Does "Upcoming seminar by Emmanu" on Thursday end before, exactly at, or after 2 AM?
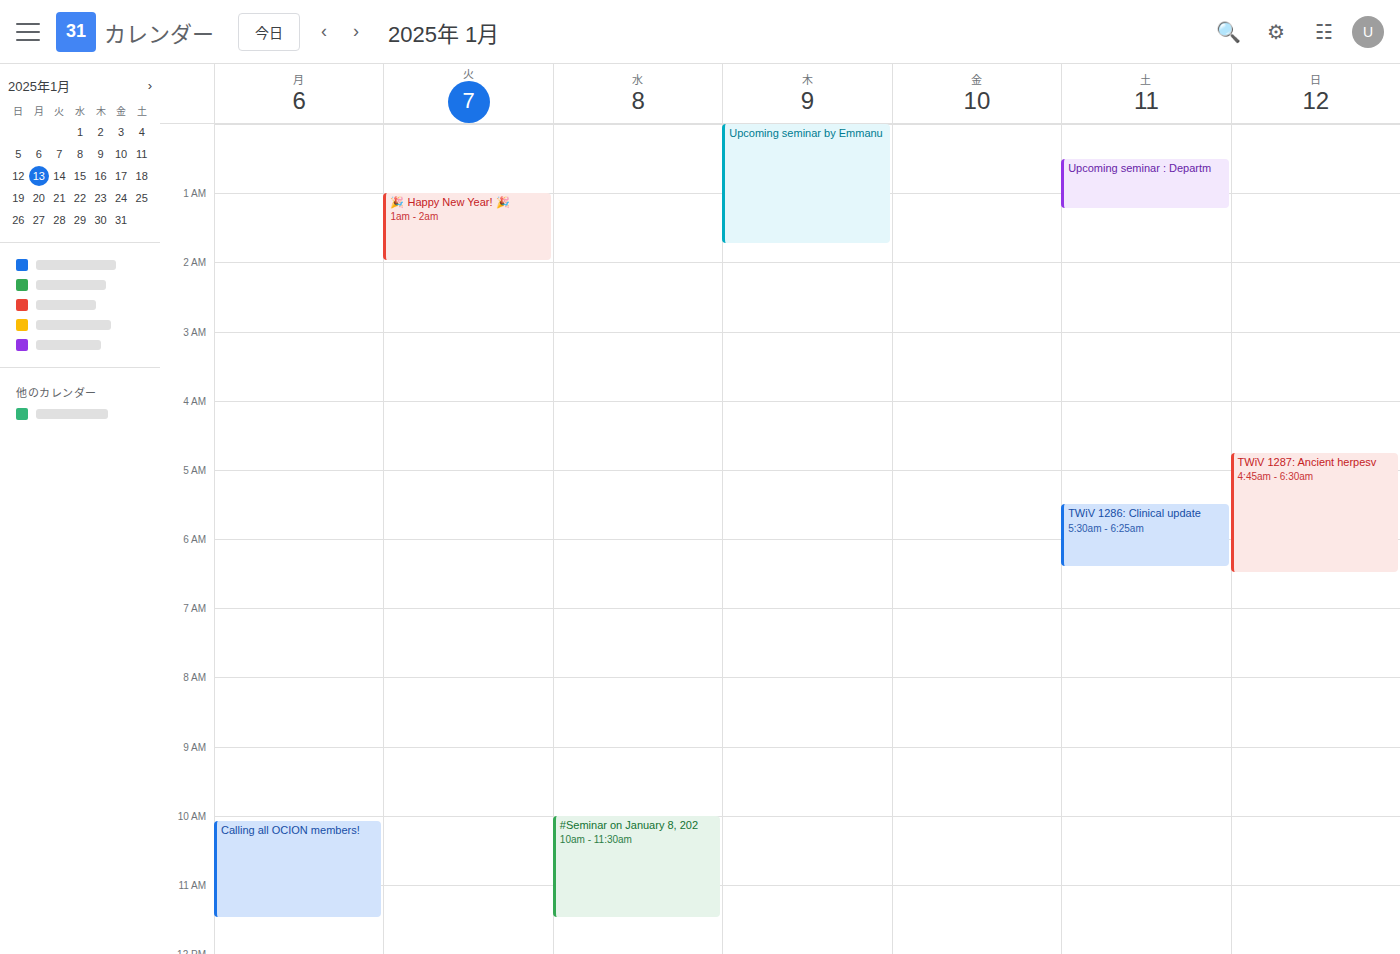
1:45 AM -- before 2 AM, 15 minutes above the 2 AM line.